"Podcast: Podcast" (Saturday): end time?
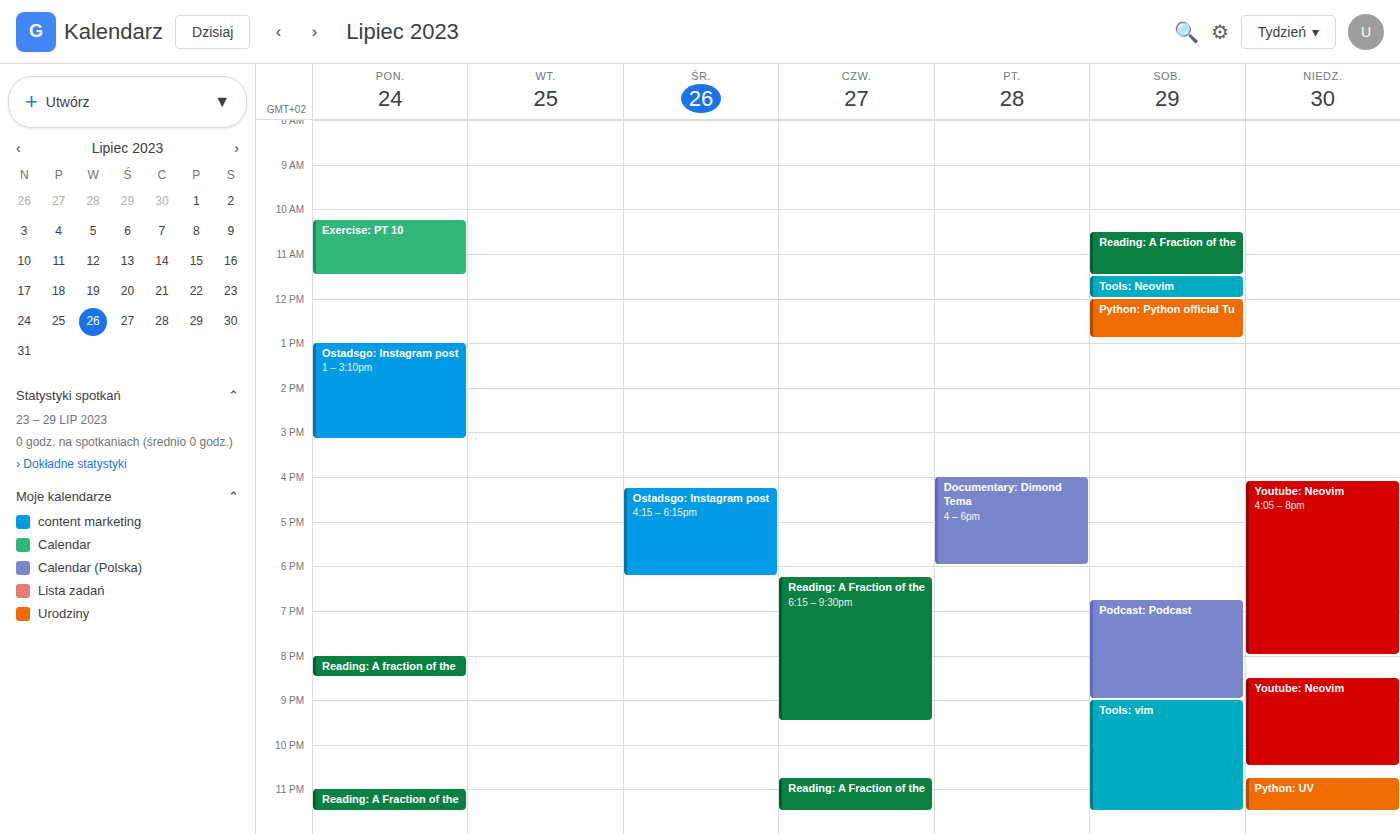
9:00 PM